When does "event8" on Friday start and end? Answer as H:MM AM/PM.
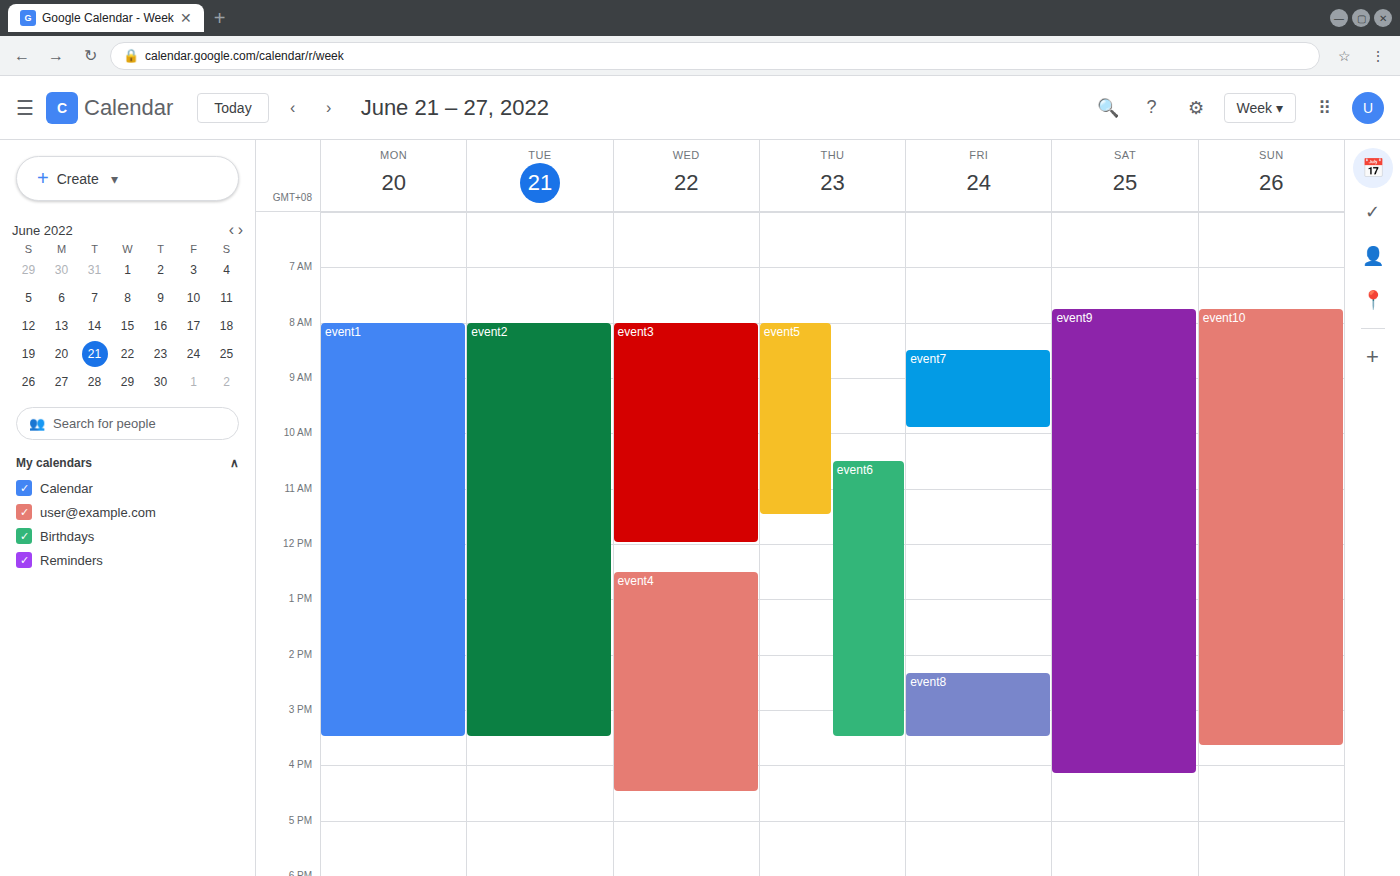
2:20 PM to 3:30 PM